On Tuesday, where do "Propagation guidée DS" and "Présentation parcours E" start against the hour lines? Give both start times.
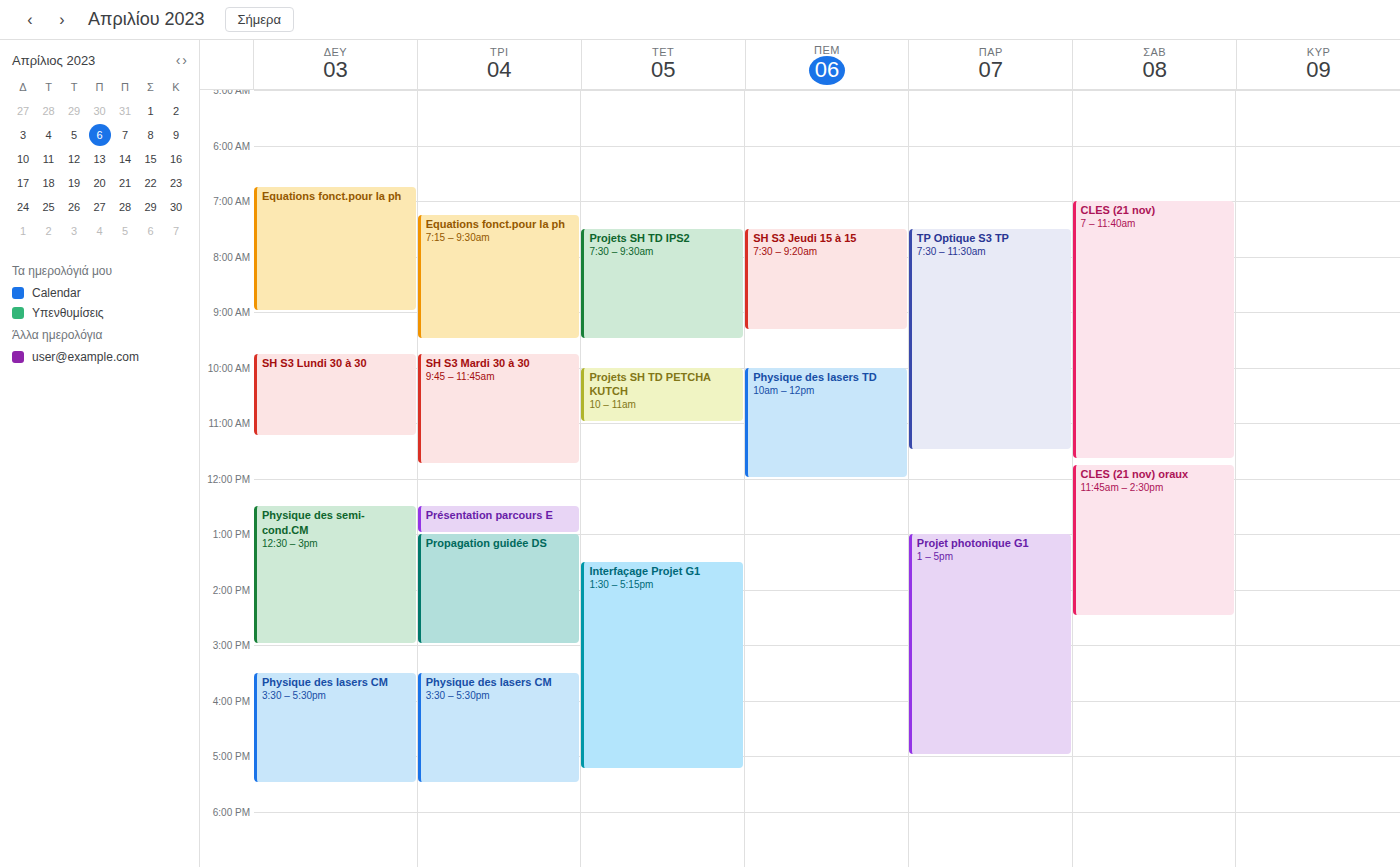
"Propagation guidée DS": 1:00 PM, exactly on the 1 PM line. "Présentation parcours E": 12:30 PM, halfway between the 12 PM and 1 PM lines.